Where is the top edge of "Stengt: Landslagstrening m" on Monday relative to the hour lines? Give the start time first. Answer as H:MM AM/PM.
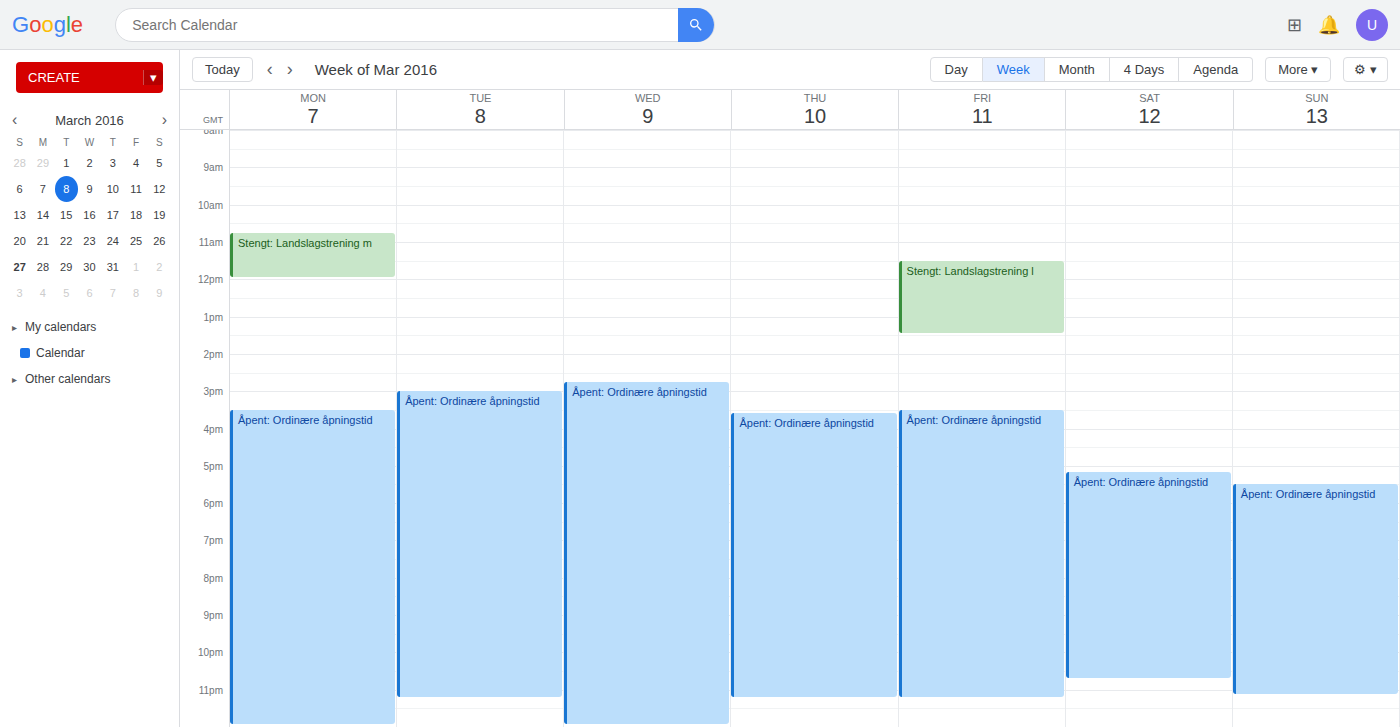
10:45 AM -- neither: three quarters of the way from the 10 AM line to the 11 AM line.